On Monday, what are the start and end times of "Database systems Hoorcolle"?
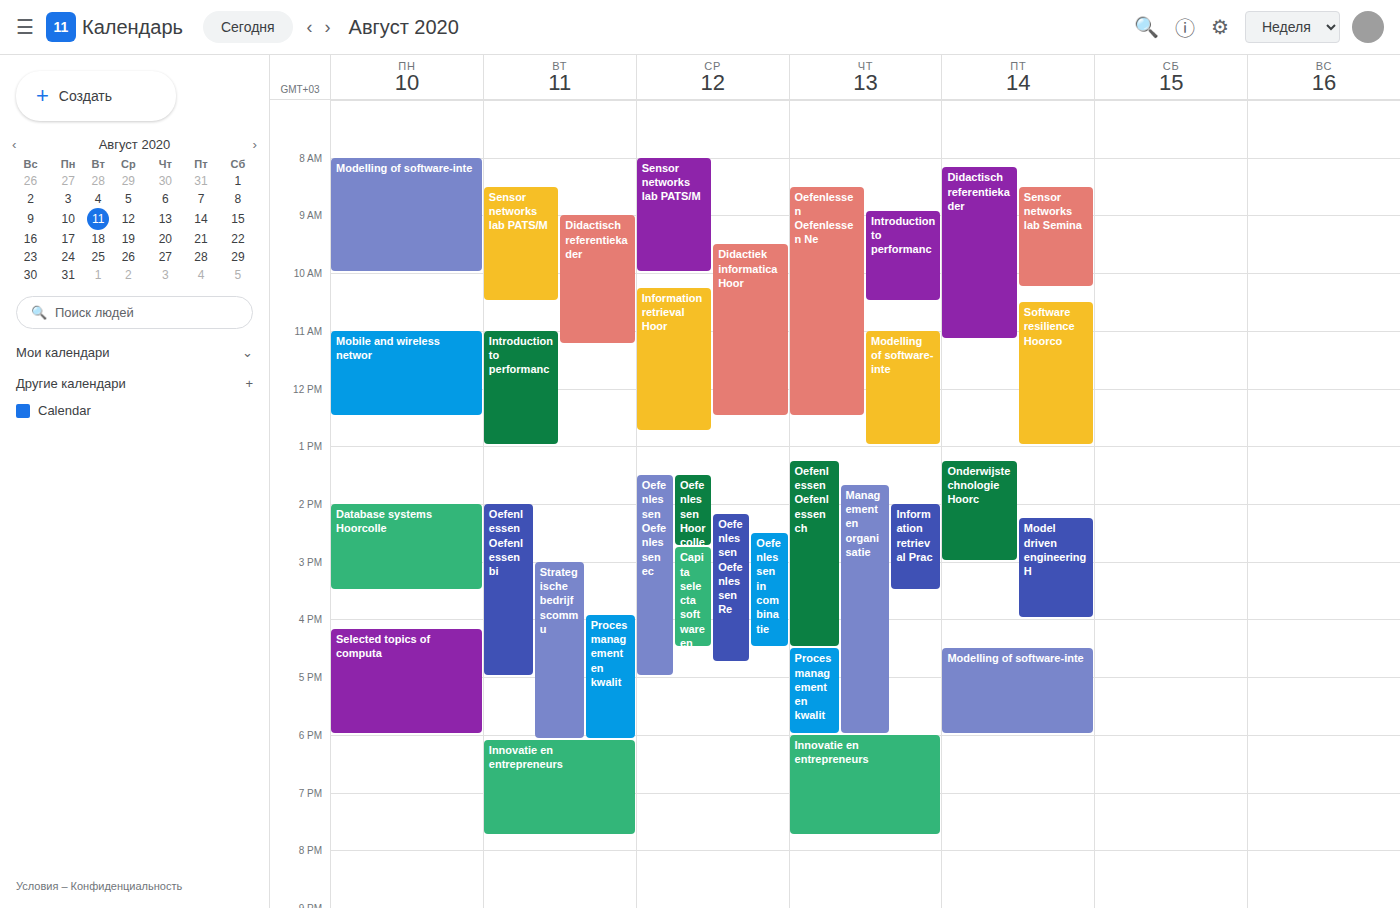
2:00 PM to 3:30 PM